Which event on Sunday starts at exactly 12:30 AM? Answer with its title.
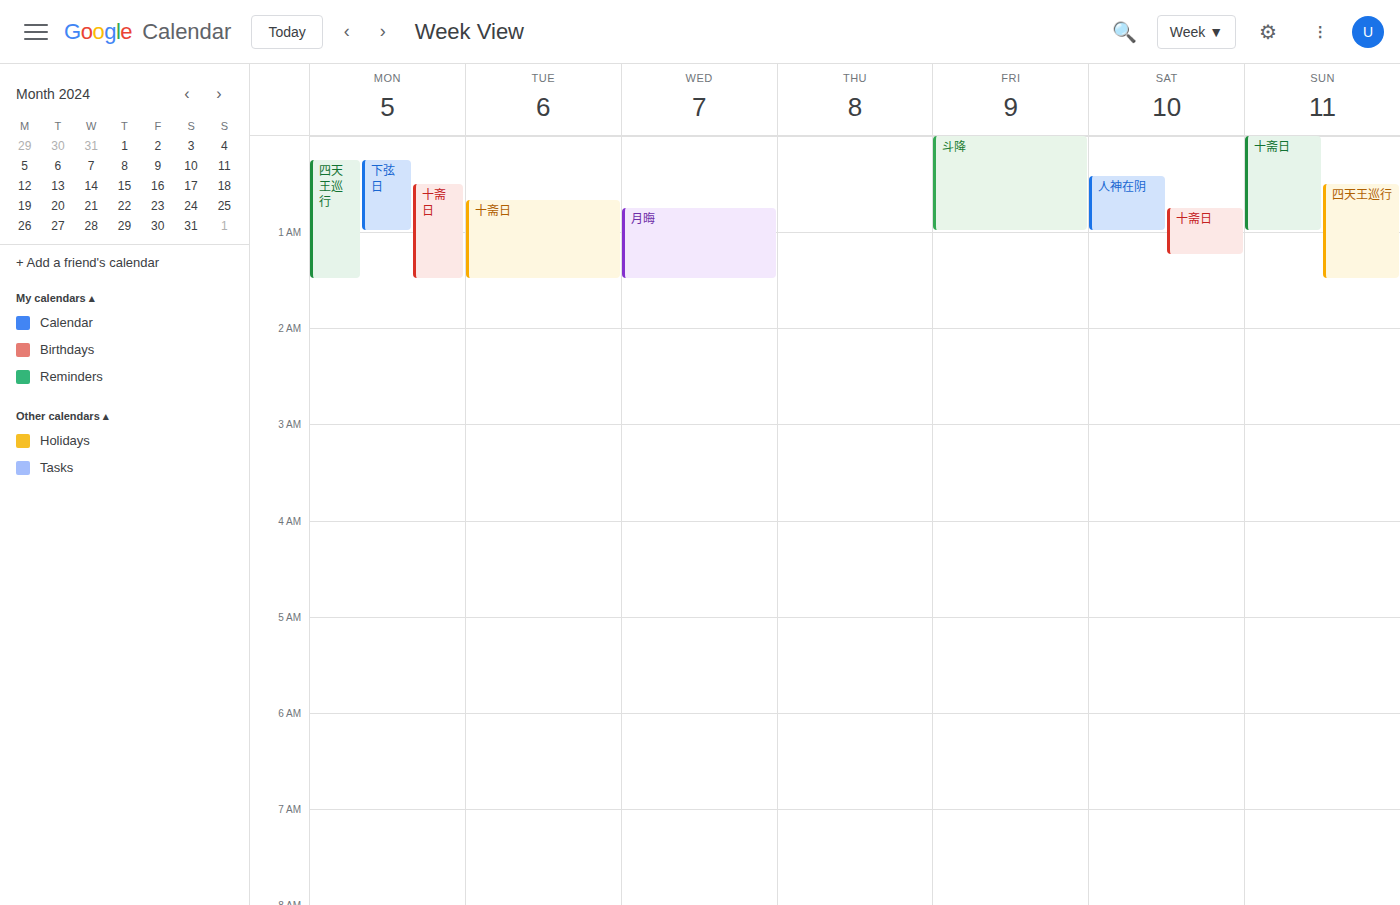
"四天王巡行"